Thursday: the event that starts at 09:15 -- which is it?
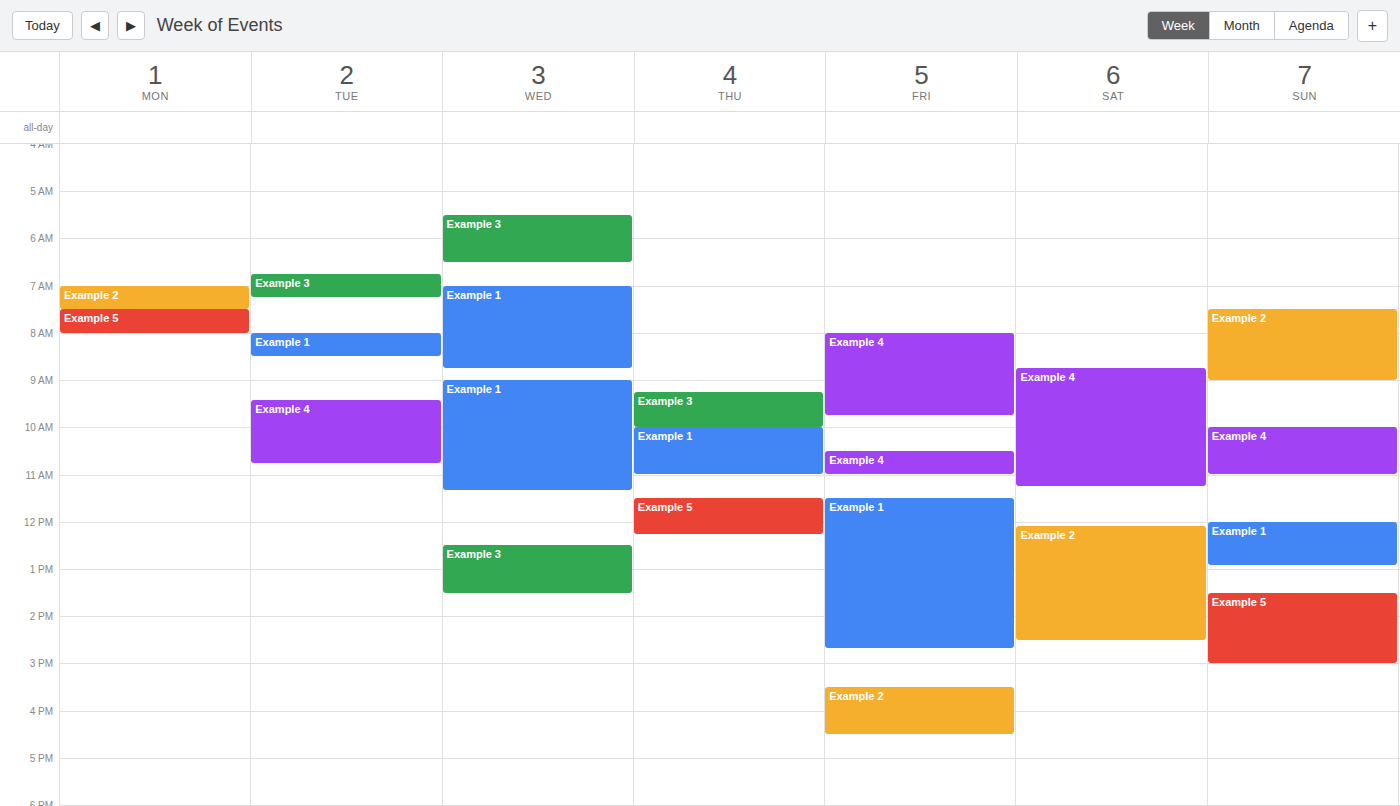
"Example 3"